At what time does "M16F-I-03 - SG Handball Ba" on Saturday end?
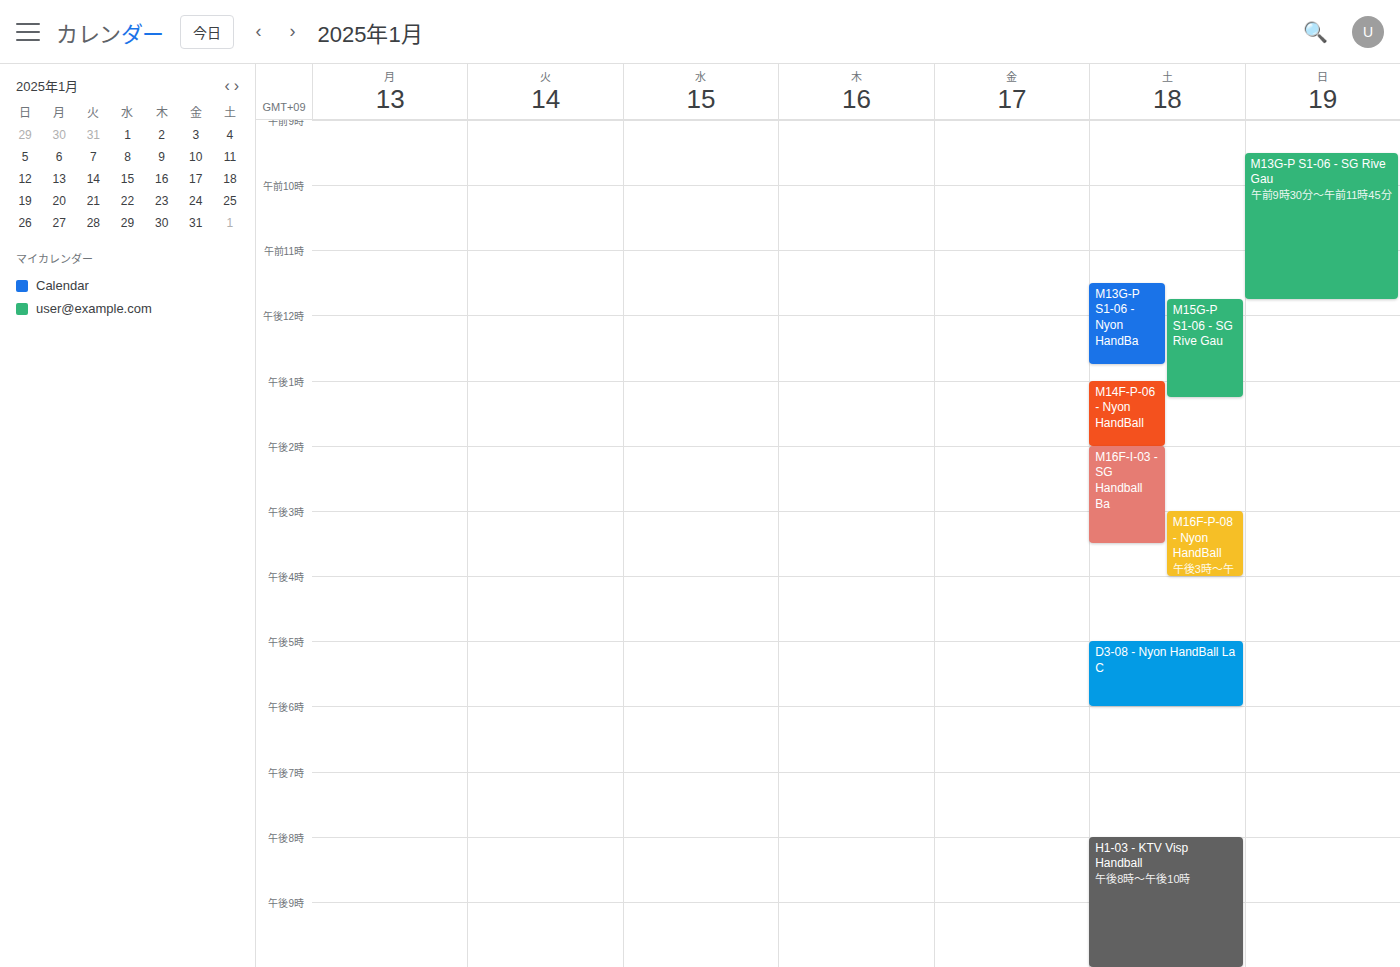
15:30